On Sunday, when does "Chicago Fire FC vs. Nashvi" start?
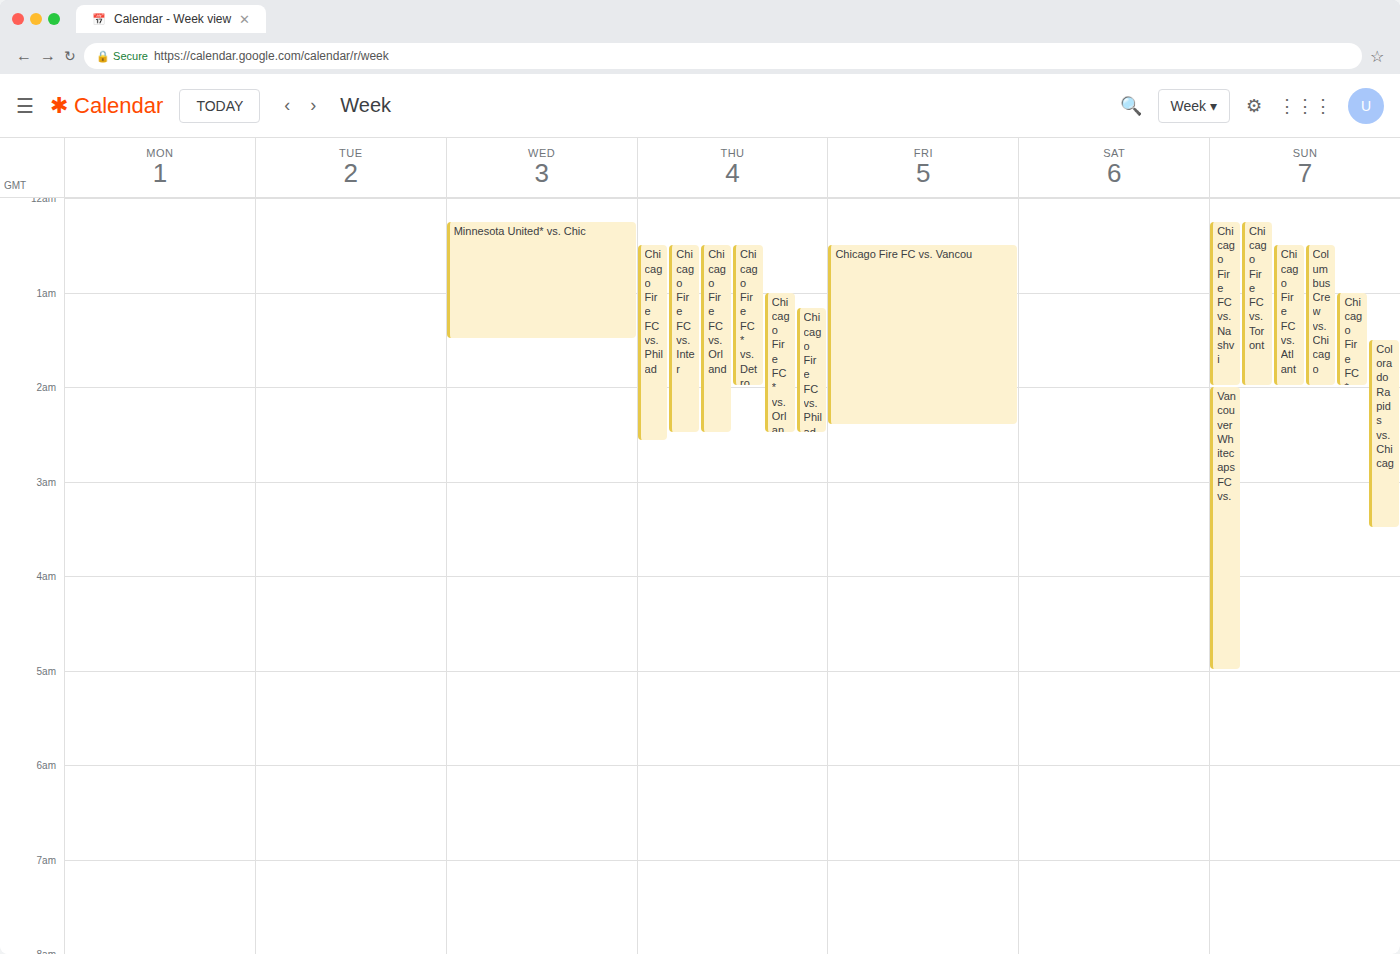
12:15 AM